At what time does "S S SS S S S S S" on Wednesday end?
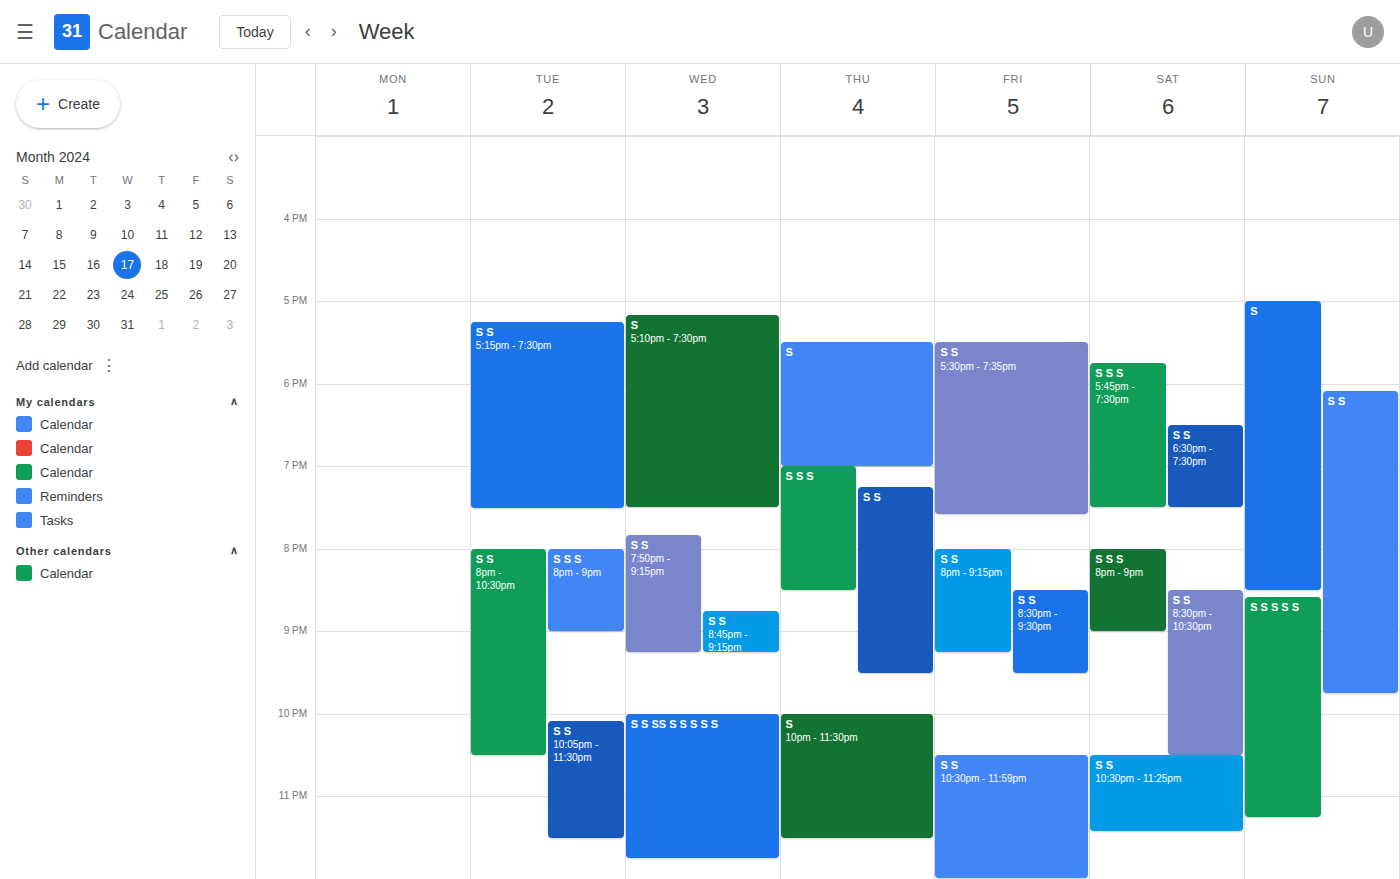
11:45 PM